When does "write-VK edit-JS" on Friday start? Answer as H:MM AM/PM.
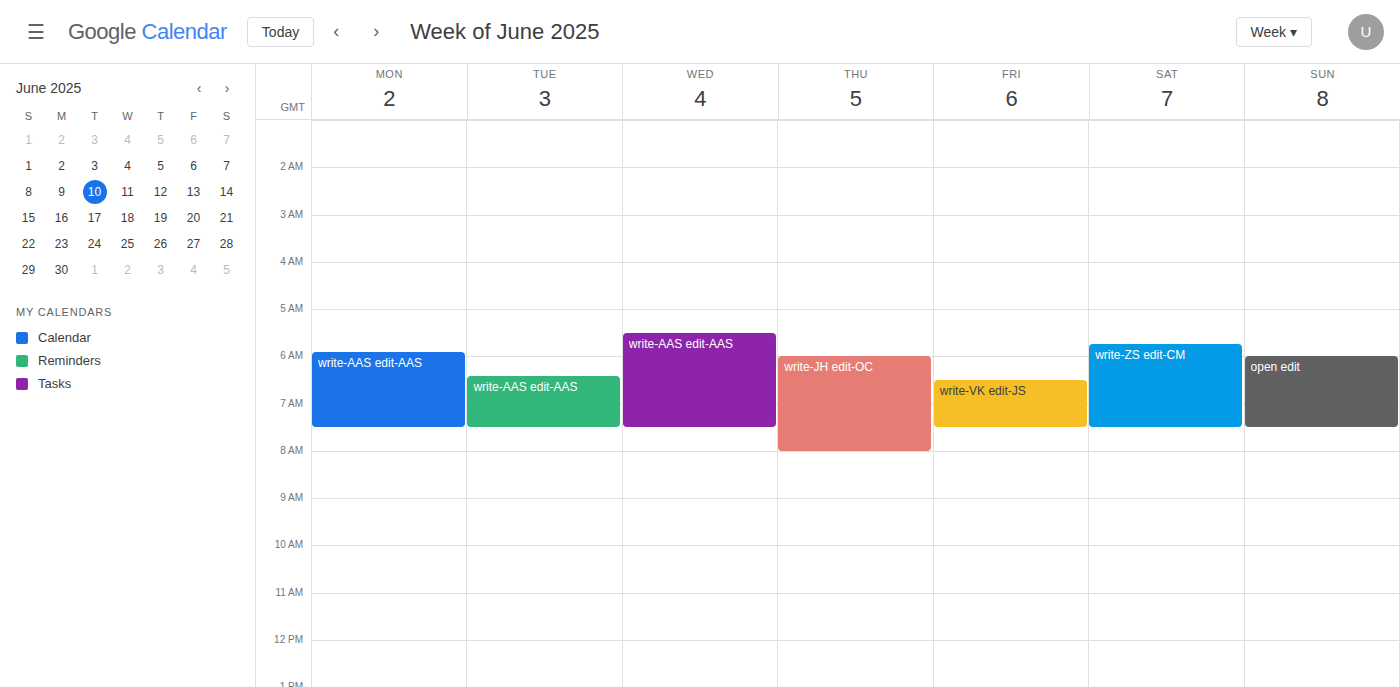
6:30 AM